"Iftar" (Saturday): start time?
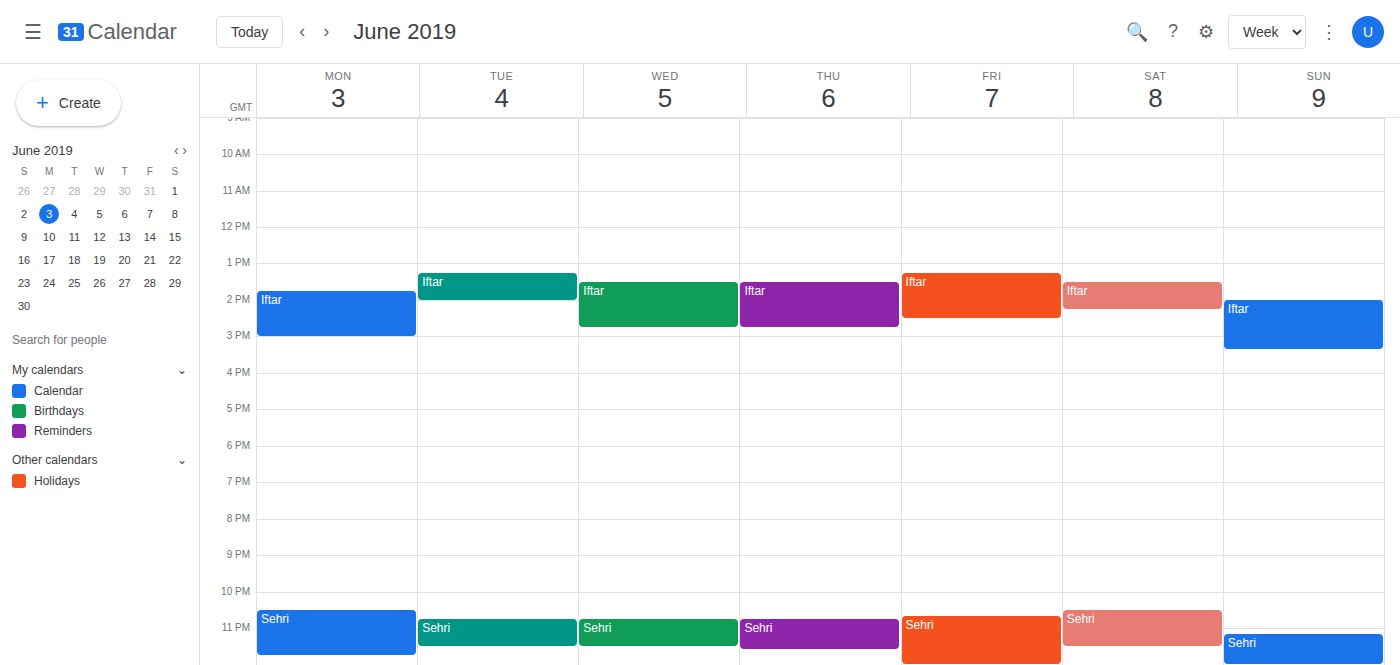
13:30